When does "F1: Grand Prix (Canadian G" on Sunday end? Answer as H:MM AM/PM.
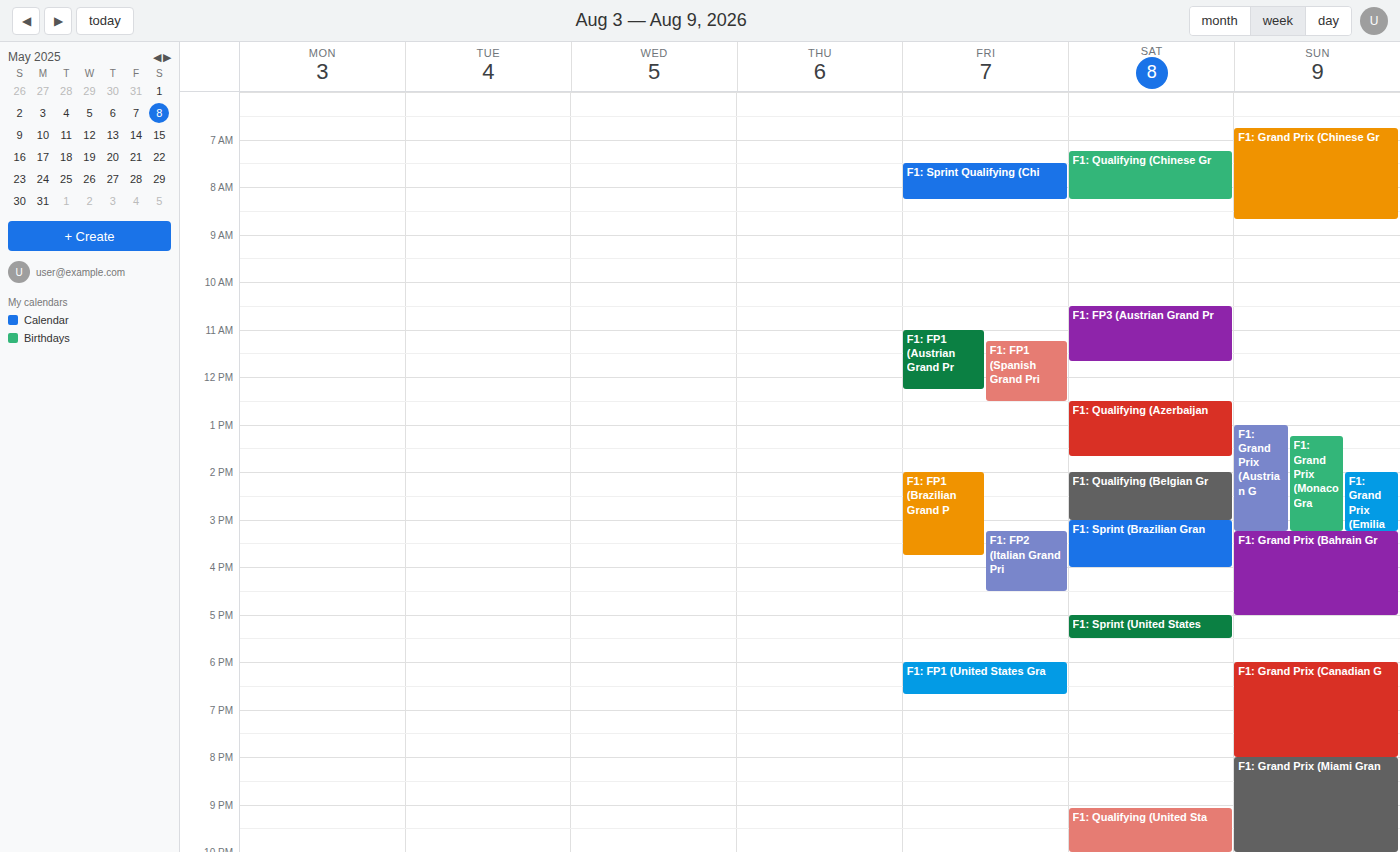
8:00 PM